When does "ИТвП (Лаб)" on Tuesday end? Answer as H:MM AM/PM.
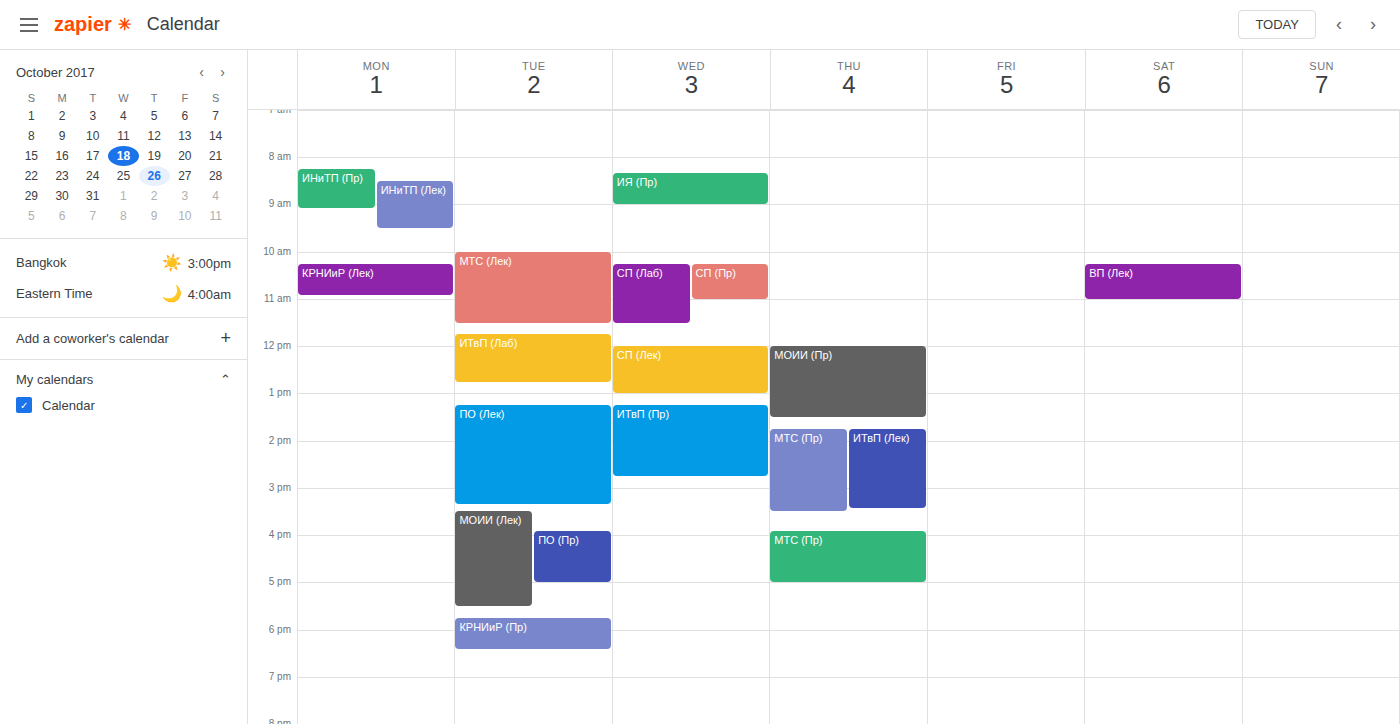
12:45 PM